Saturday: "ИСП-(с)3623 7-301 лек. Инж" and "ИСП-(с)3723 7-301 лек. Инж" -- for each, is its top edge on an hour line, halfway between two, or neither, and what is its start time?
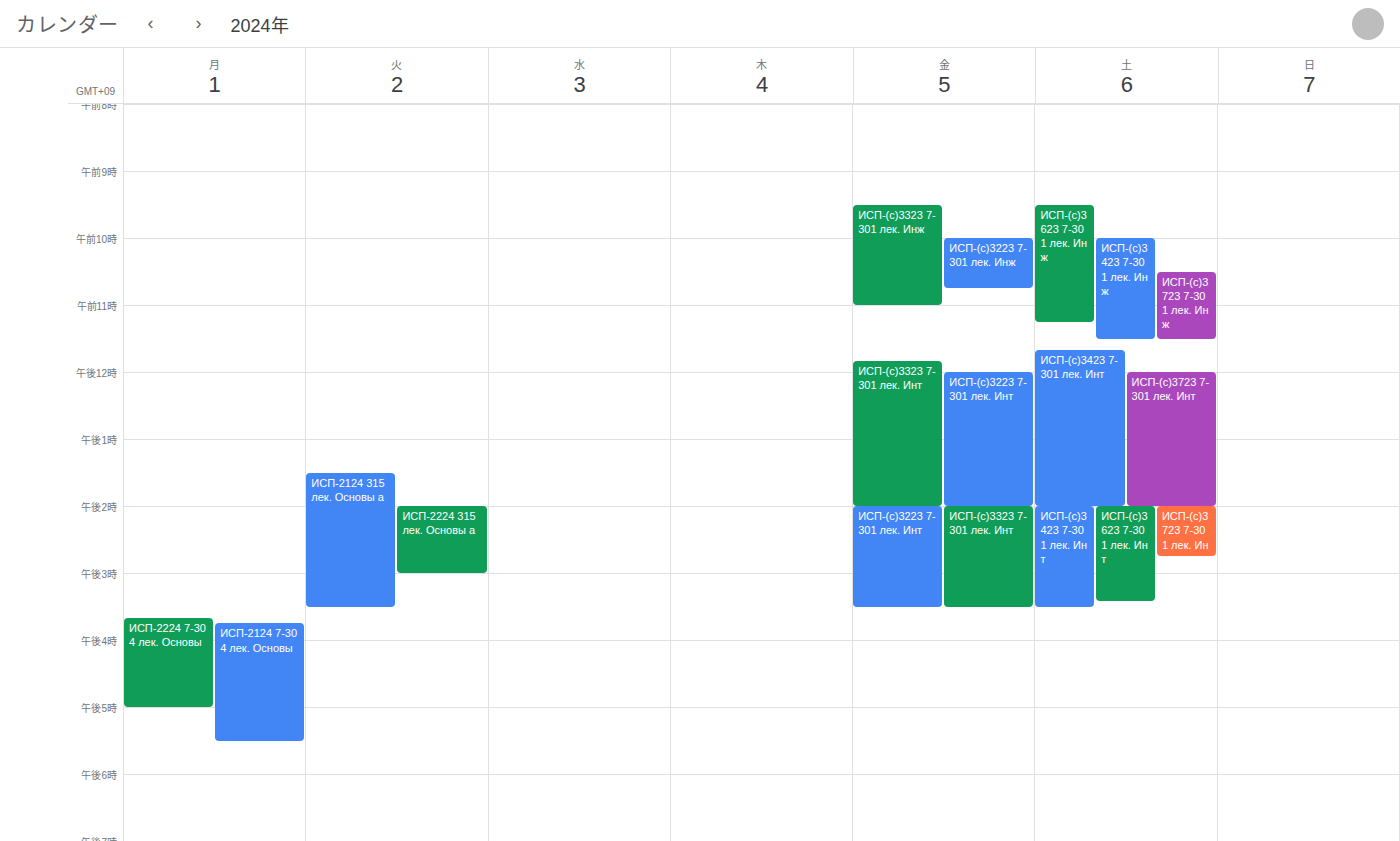
"ИСП-(с)3623 7-301 лек. Инж": 9:30 AM, halfway between the 9 AM and 10 AM lines. "ИСП-(с)3723 7-301 лек. Инж": 10:30 AM, halfway between the 10 AM and 11 AM lines.